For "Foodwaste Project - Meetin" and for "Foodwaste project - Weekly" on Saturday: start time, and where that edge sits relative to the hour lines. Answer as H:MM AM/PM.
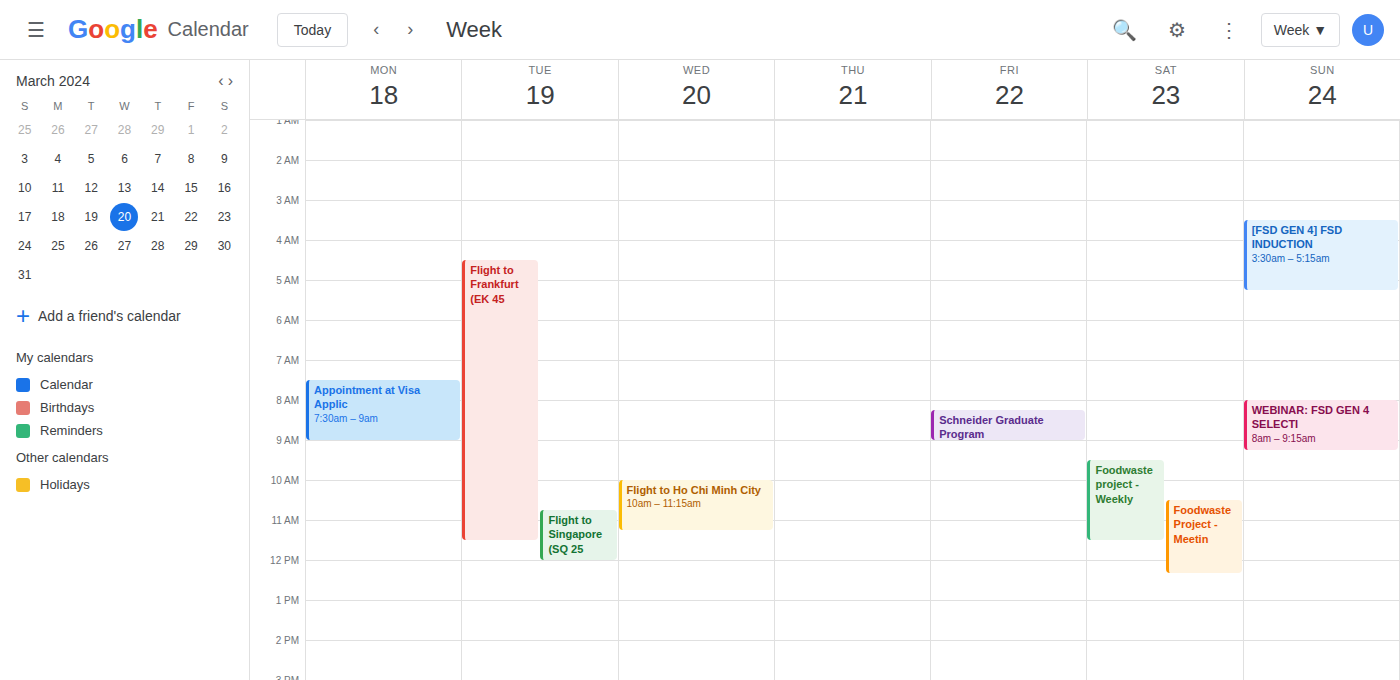
"Foodwaste Project - Meetin": 10:30 AM, halfway between the 10 AM and 11 AM lines. "Foodwaste project - Weekly": 9:30 AM, halfway between the 9 AM and 10 AM lines.